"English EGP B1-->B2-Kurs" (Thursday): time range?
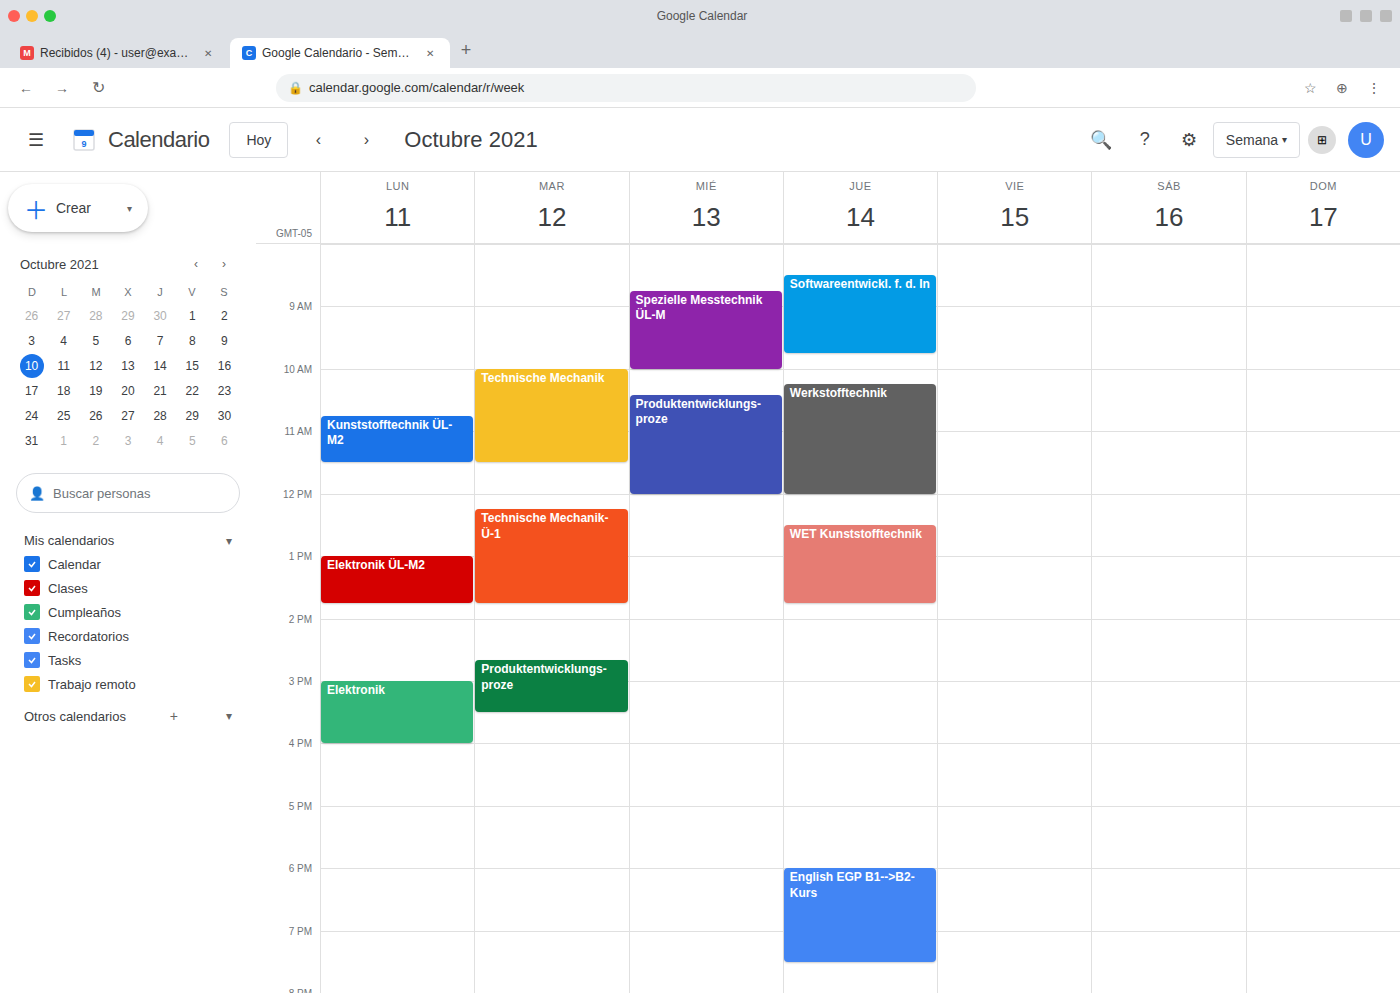
6:00 PM to 7:30 PM